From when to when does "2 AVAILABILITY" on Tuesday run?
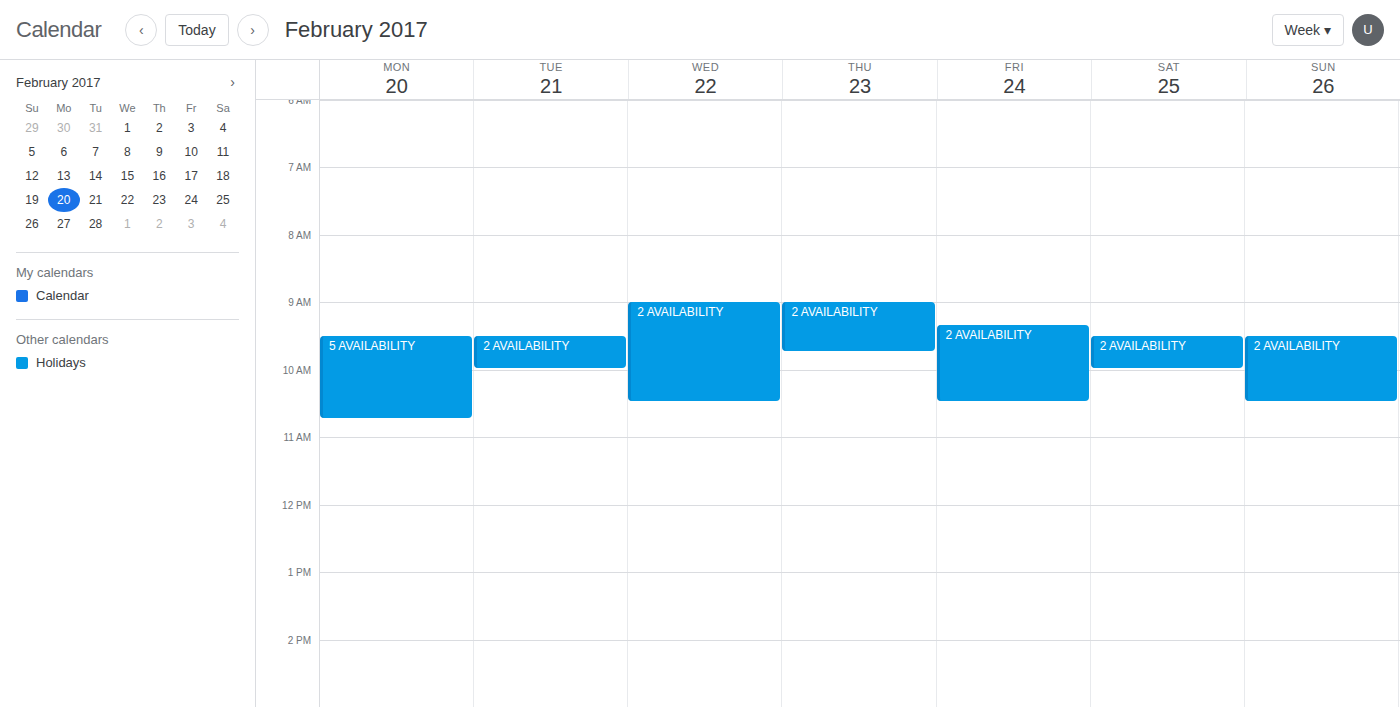
9:30 AM to 10:00 AM